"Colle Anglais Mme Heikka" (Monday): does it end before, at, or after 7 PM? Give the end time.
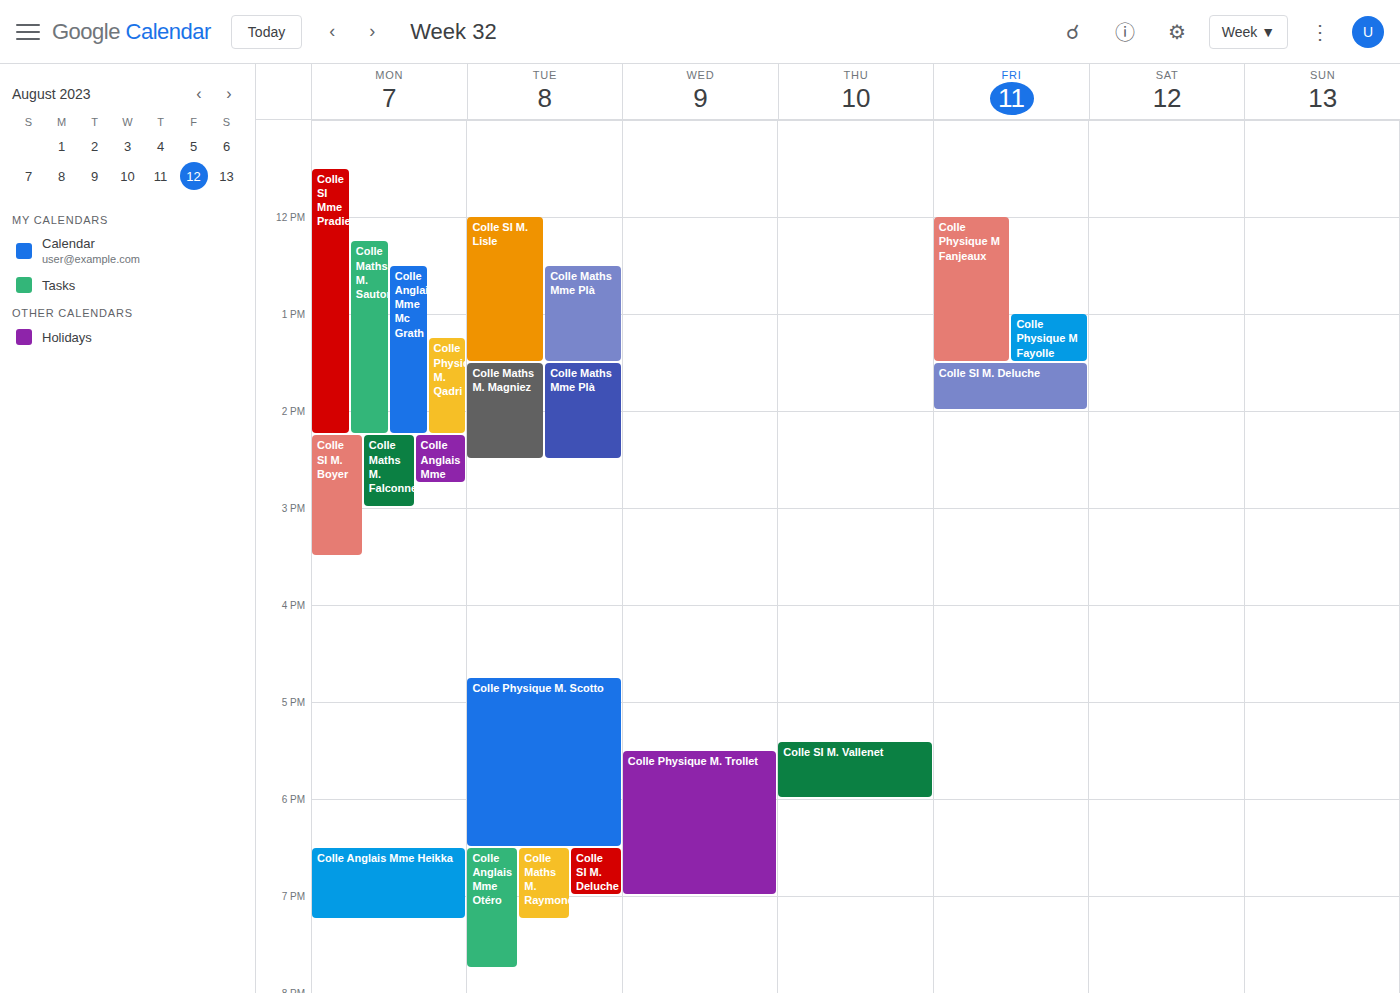
7:15 PM -- after 7 PM, 15 minutes below the 7 PM line.